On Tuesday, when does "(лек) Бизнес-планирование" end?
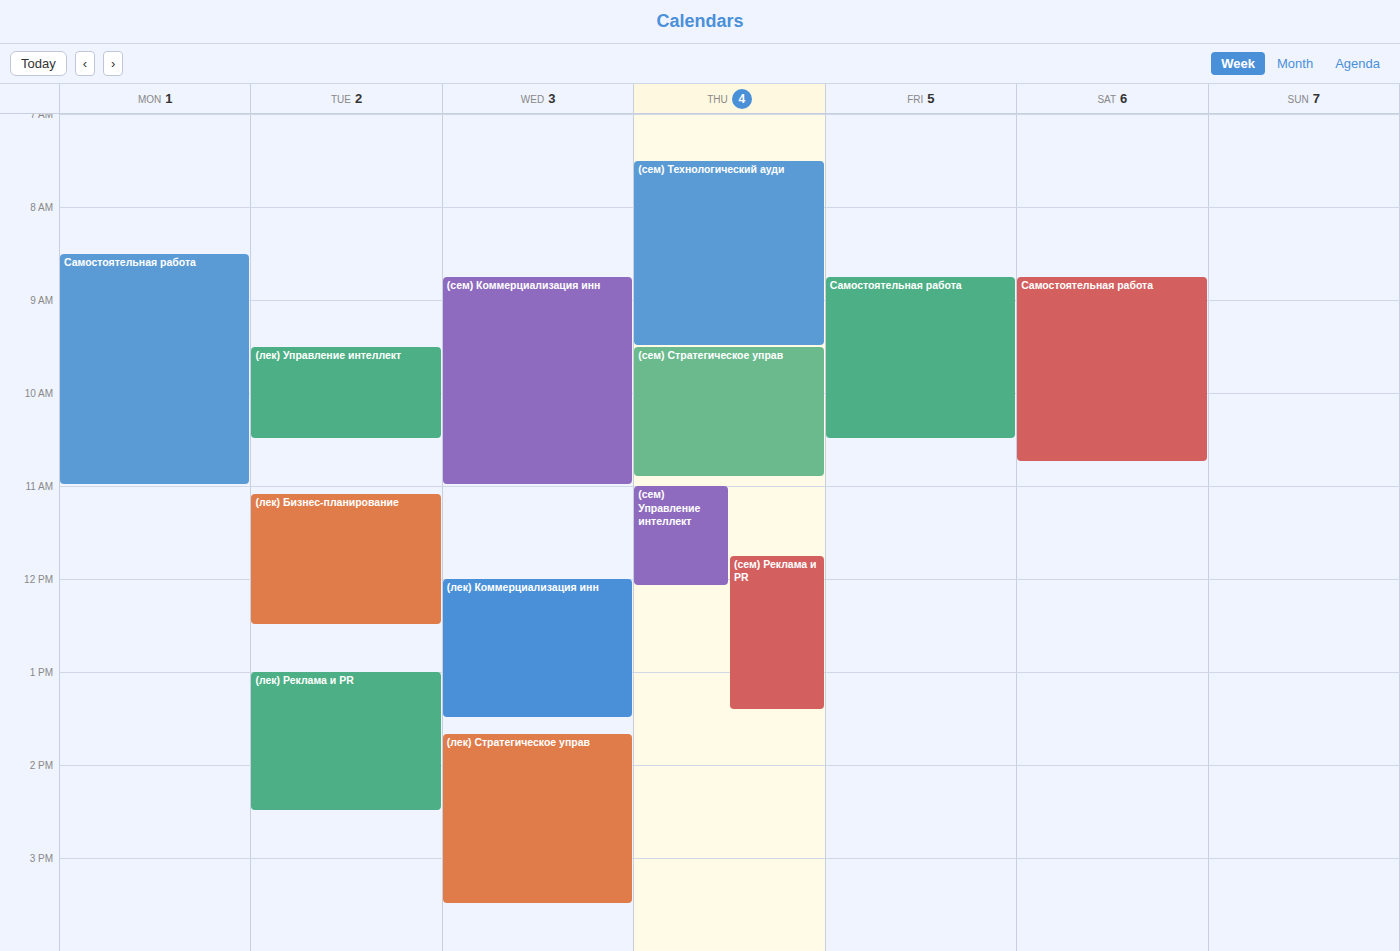
12:30 PM